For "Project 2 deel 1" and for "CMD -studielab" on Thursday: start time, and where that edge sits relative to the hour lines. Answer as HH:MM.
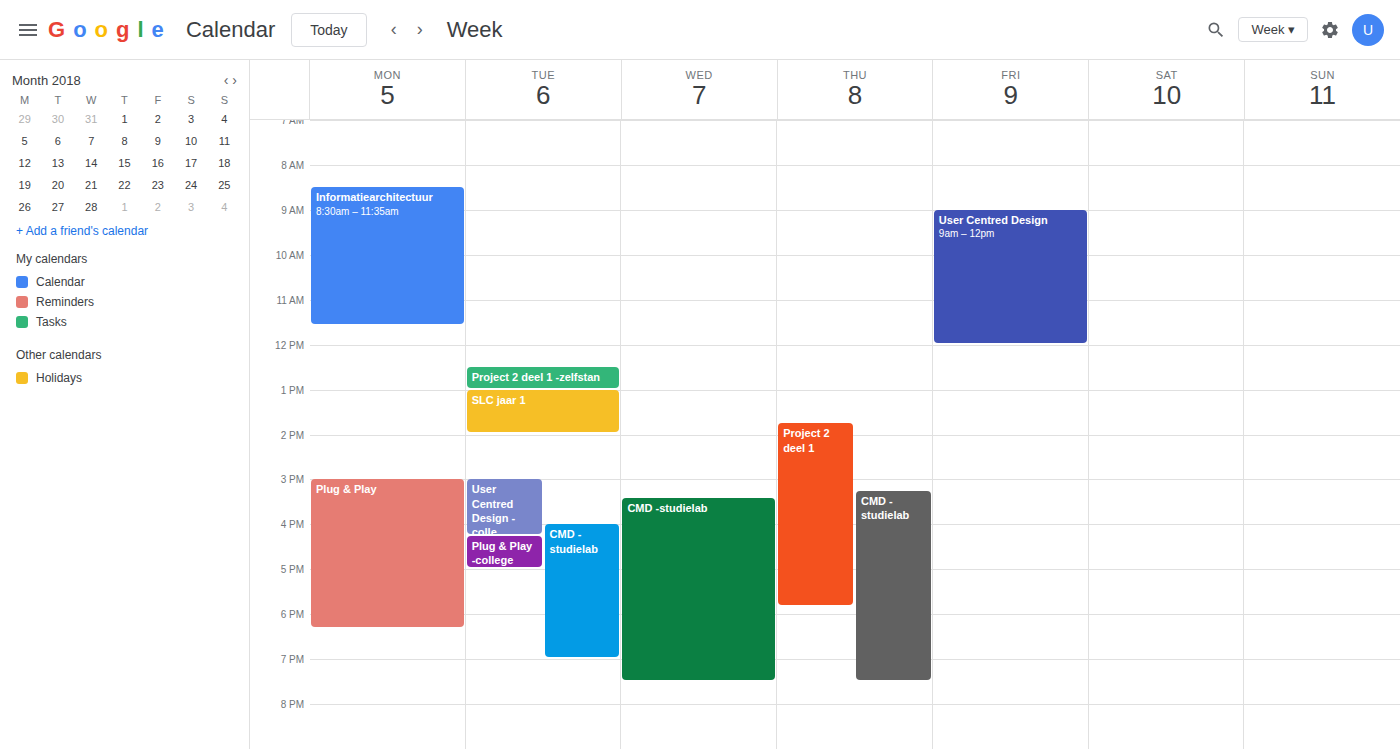
"Project 2 deel 1": 13:45, neither: three quarters of the way from the 13:00 line to the 14:00 line. "CMD -studielab": 15:15, neither: a quarter of the way from the 15:00 line to the 16:00 line.